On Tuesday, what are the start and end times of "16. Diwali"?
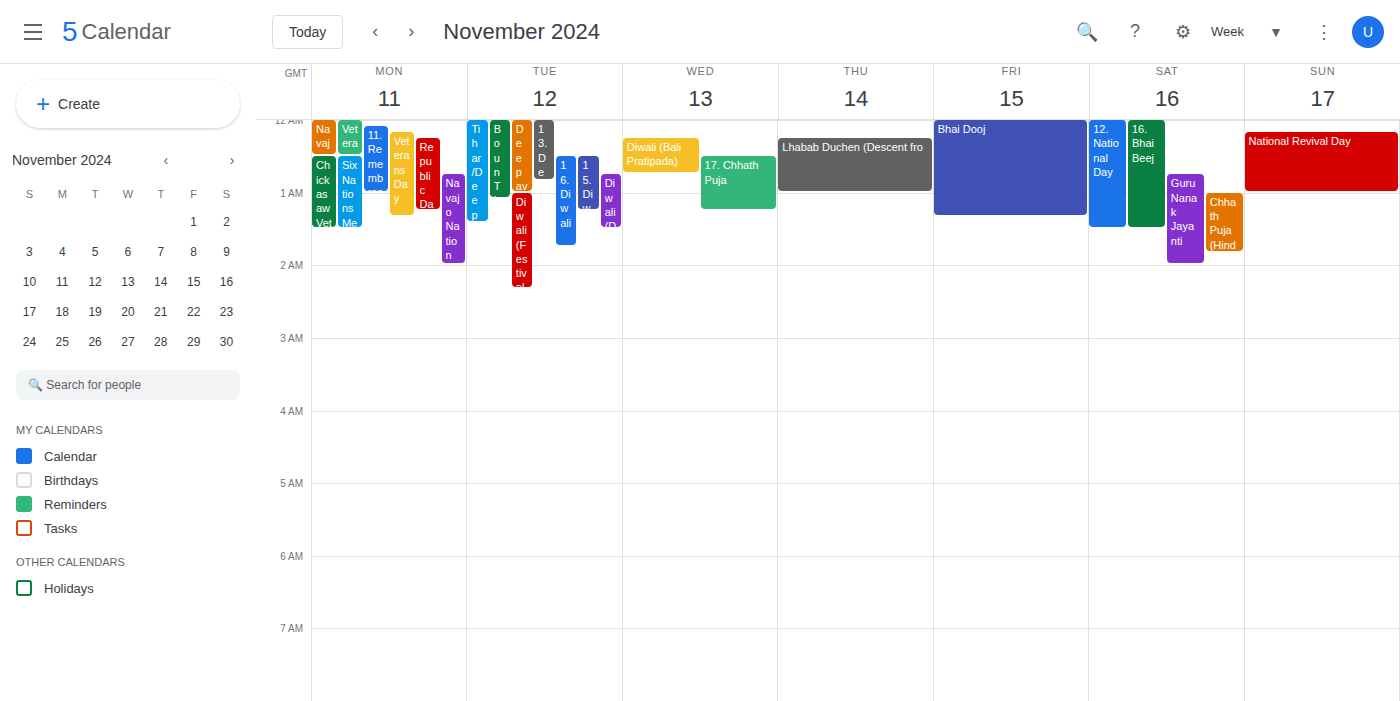
00:30 to 01:45